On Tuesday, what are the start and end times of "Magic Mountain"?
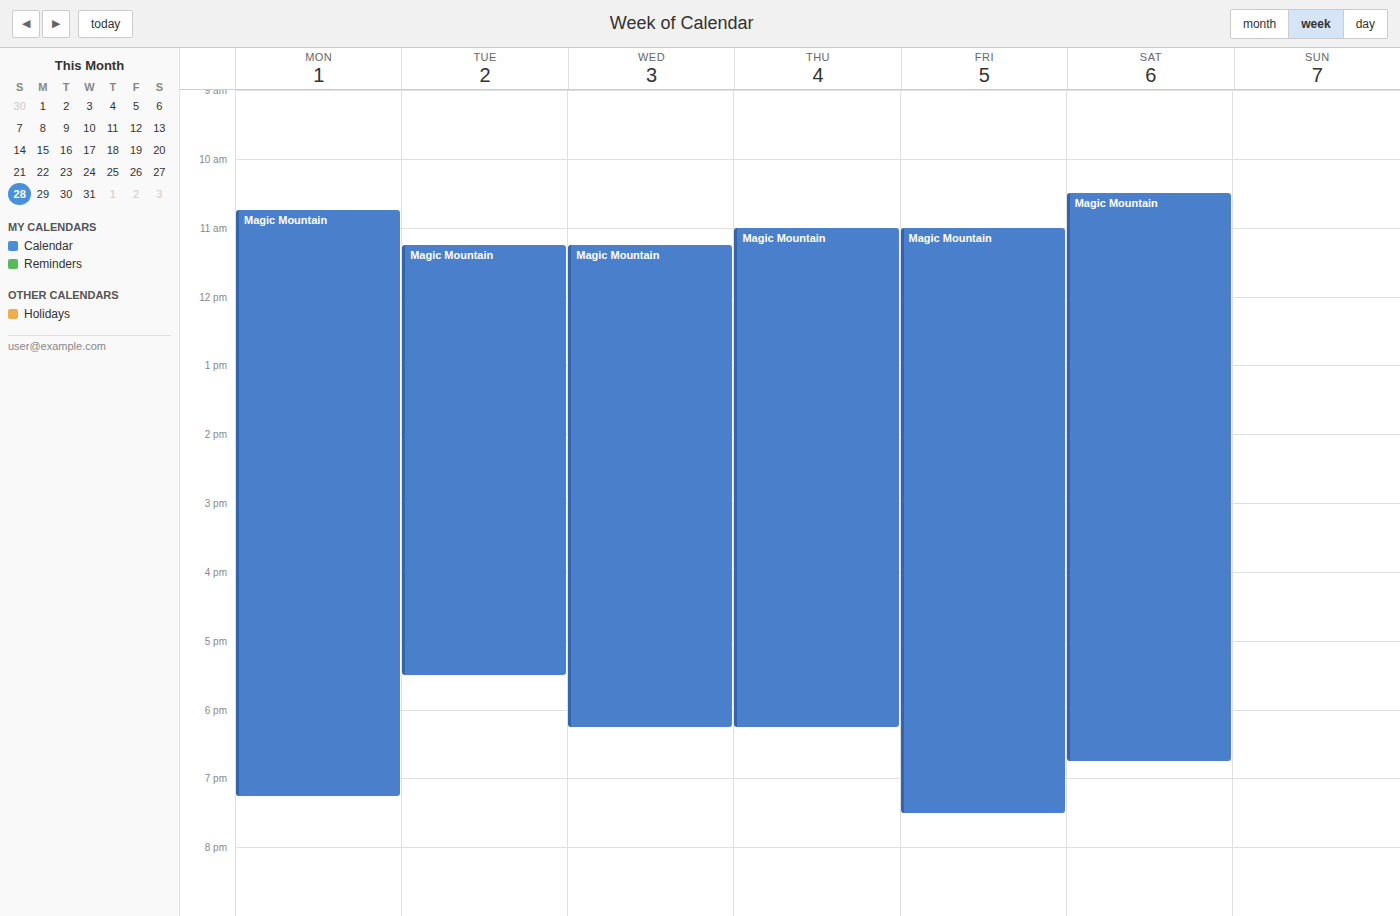
11:15 AM to 5:30 PM